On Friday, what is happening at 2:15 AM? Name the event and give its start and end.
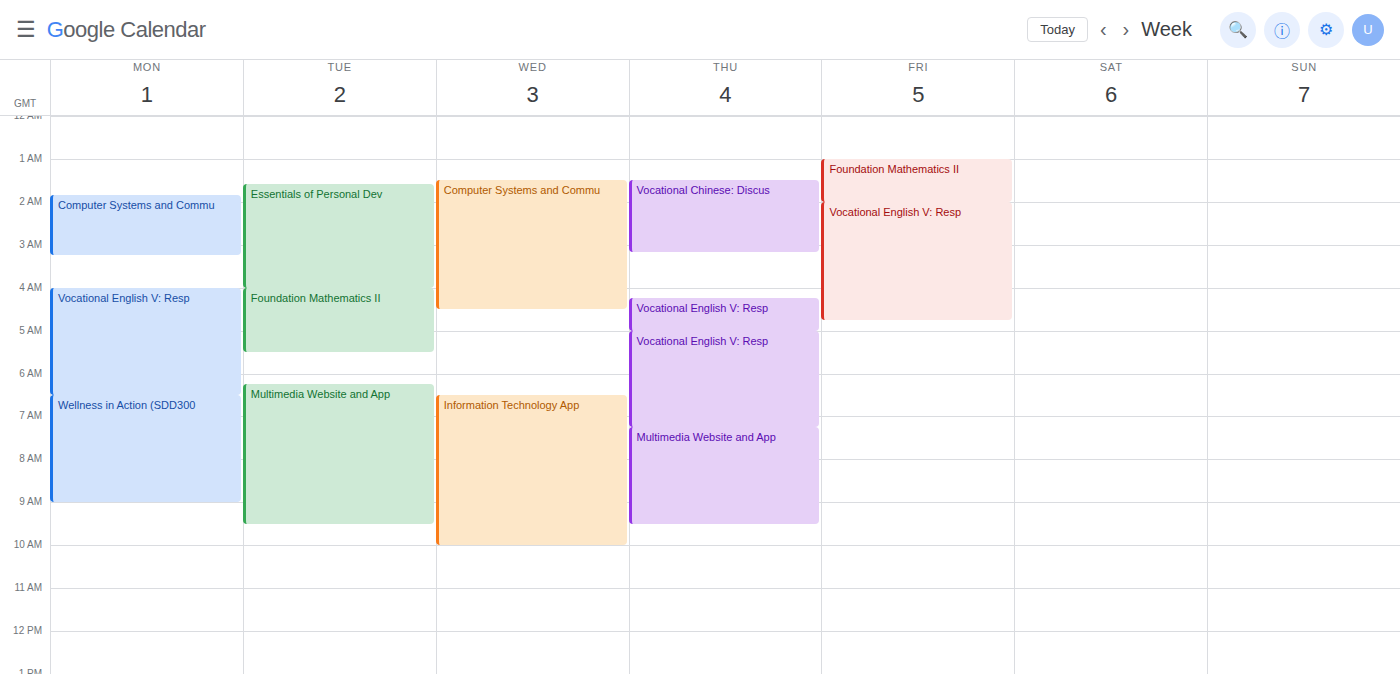
"Vocational English V: Resp", 2:00 AM to 4:45 AM